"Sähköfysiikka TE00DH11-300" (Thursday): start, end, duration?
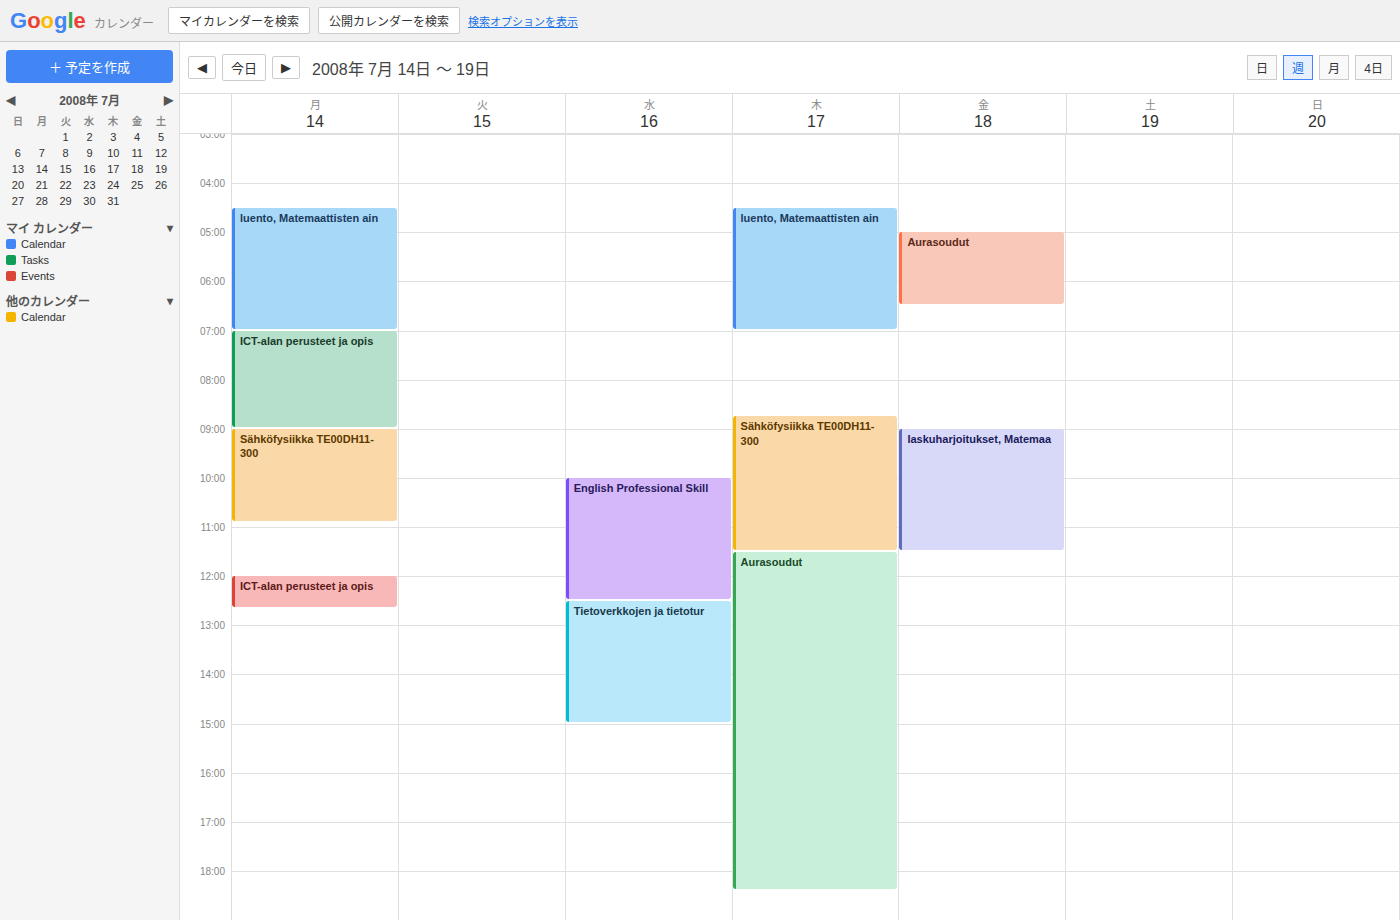
8:45 AM to 11:30 AM, 2 hours 45 minutes